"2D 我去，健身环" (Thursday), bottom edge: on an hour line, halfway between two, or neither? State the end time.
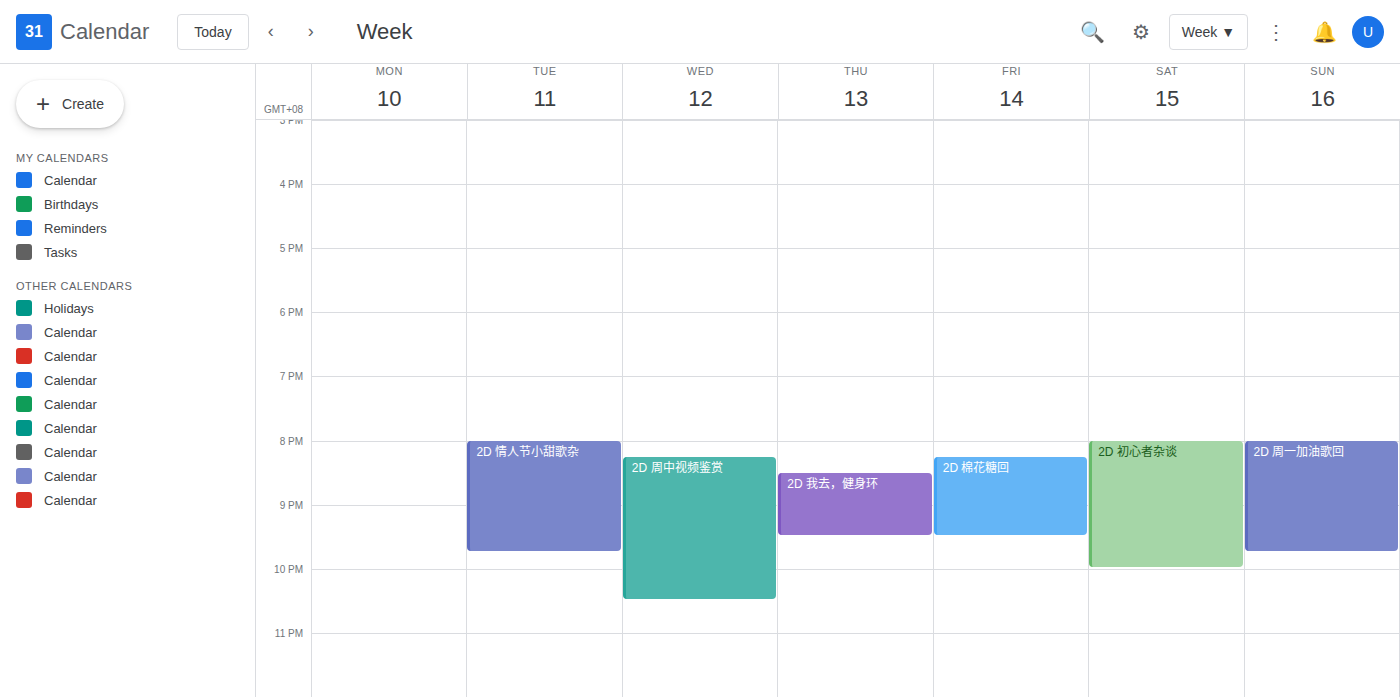
9:30 PM -- halfway between the 9 PM and 10 PM lines.